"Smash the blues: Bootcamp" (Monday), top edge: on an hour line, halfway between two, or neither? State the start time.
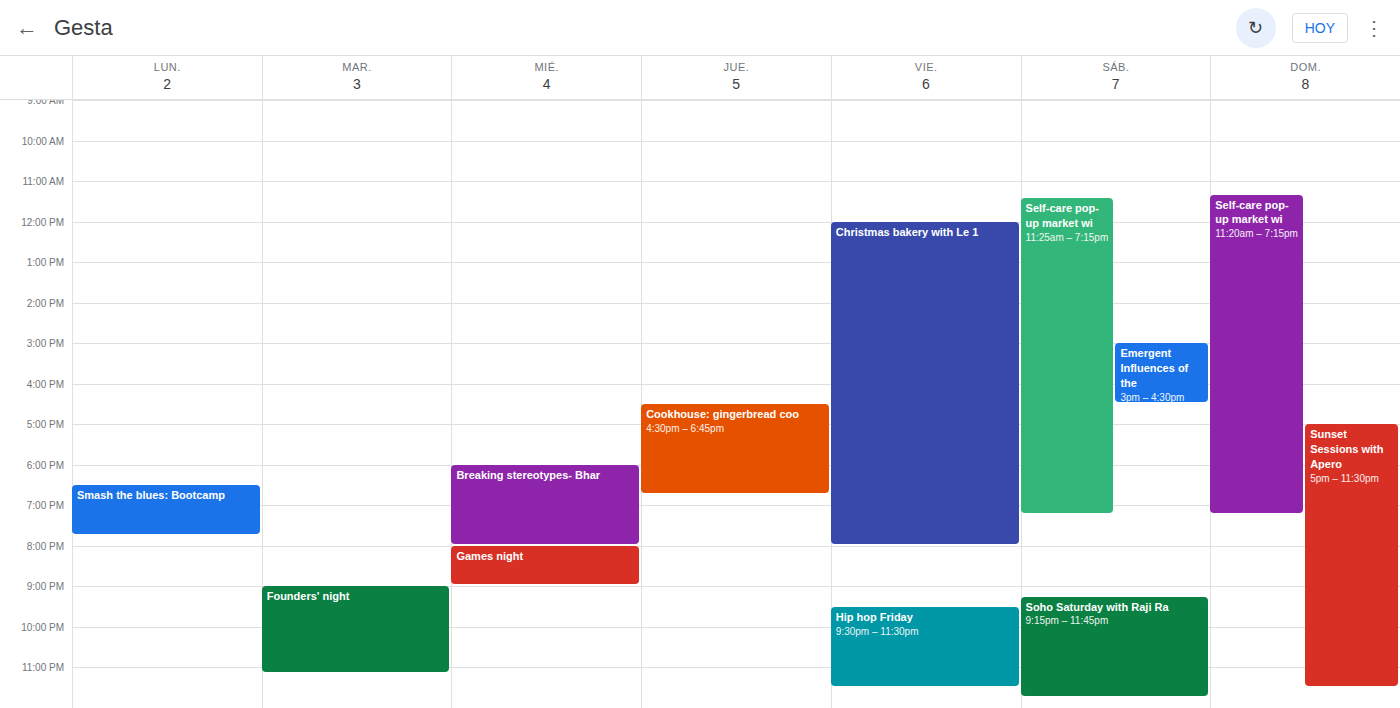
6:30 PM -- halfway between the 6 PM and 7 PM lines.